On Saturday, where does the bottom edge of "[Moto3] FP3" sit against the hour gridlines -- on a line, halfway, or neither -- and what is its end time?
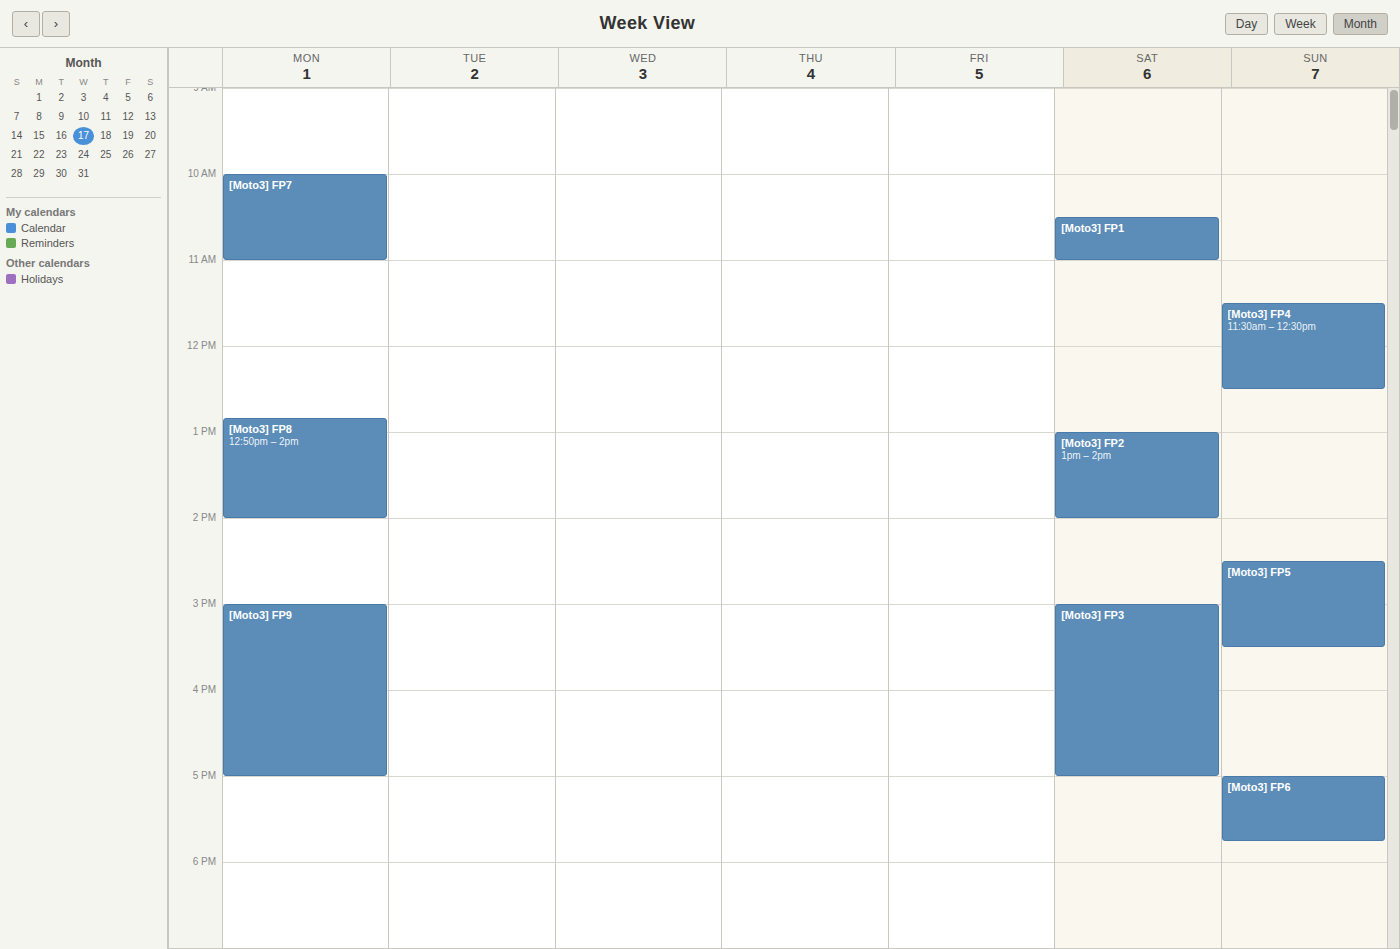
17:00 -- exactly on the 17:00 line.